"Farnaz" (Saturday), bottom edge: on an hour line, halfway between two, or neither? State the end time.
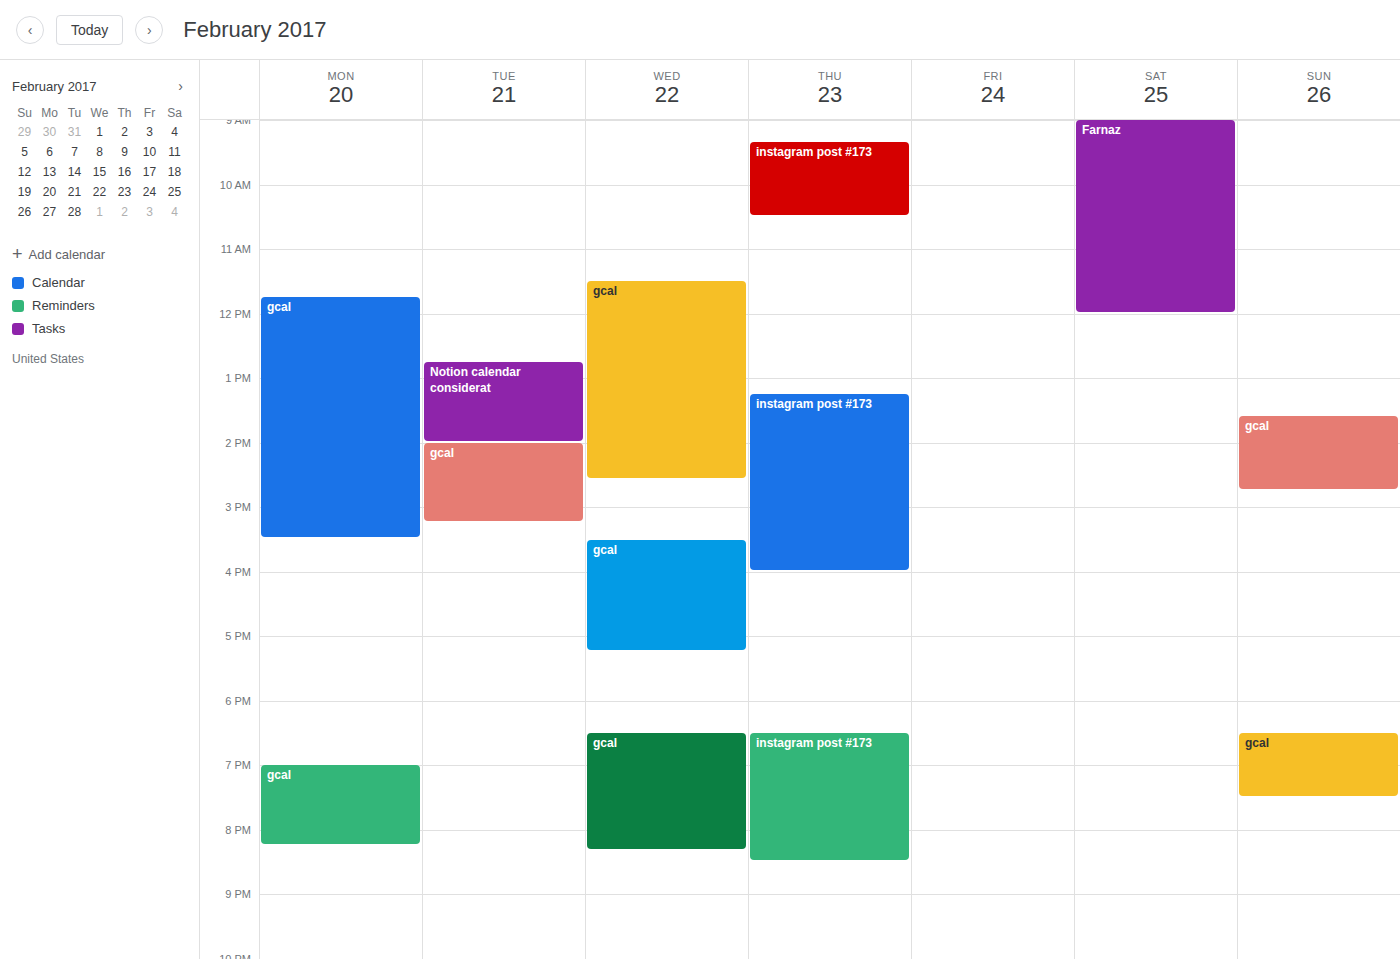
12:00 PM -- exactly on the 12 PM line.